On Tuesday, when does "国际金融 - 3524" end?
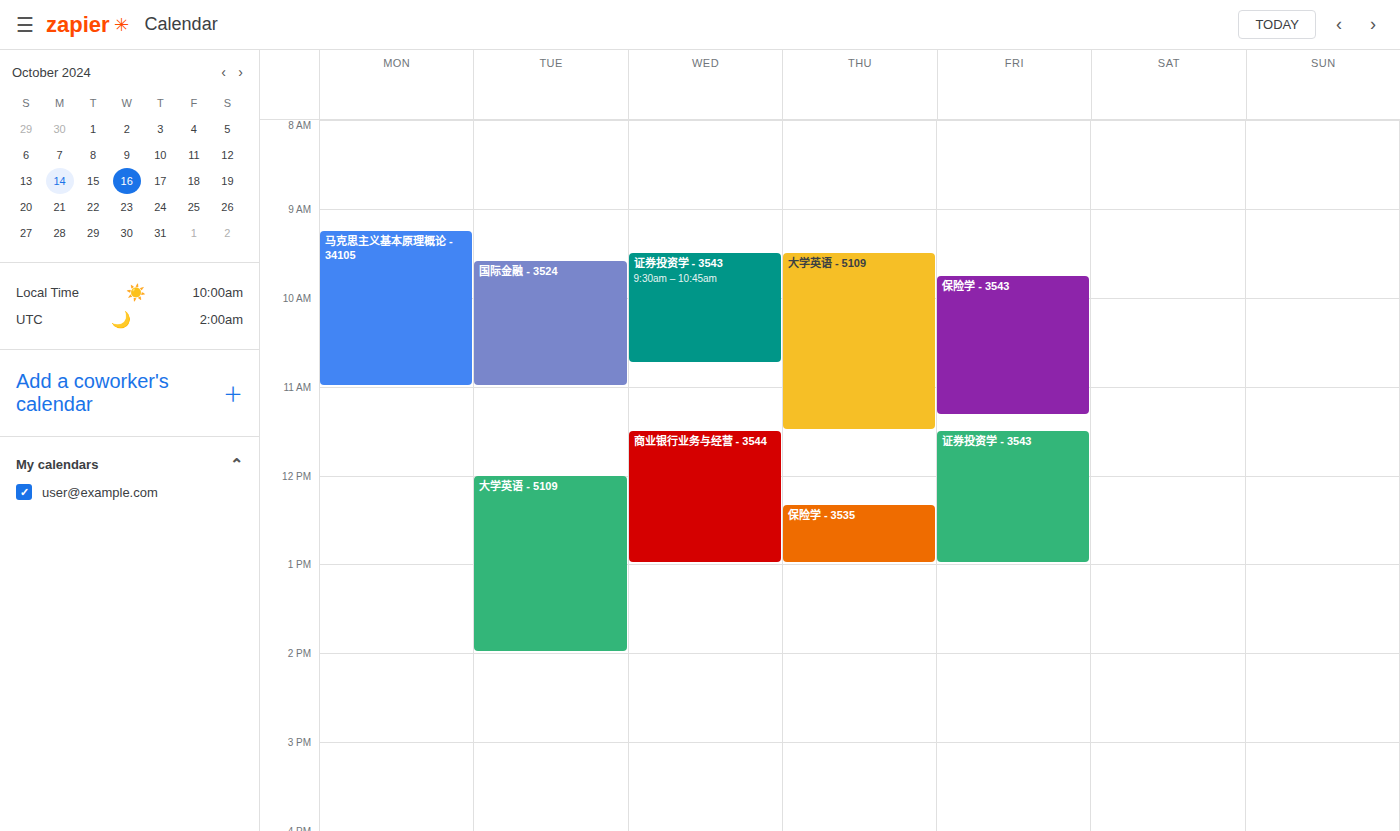
11:00 AM